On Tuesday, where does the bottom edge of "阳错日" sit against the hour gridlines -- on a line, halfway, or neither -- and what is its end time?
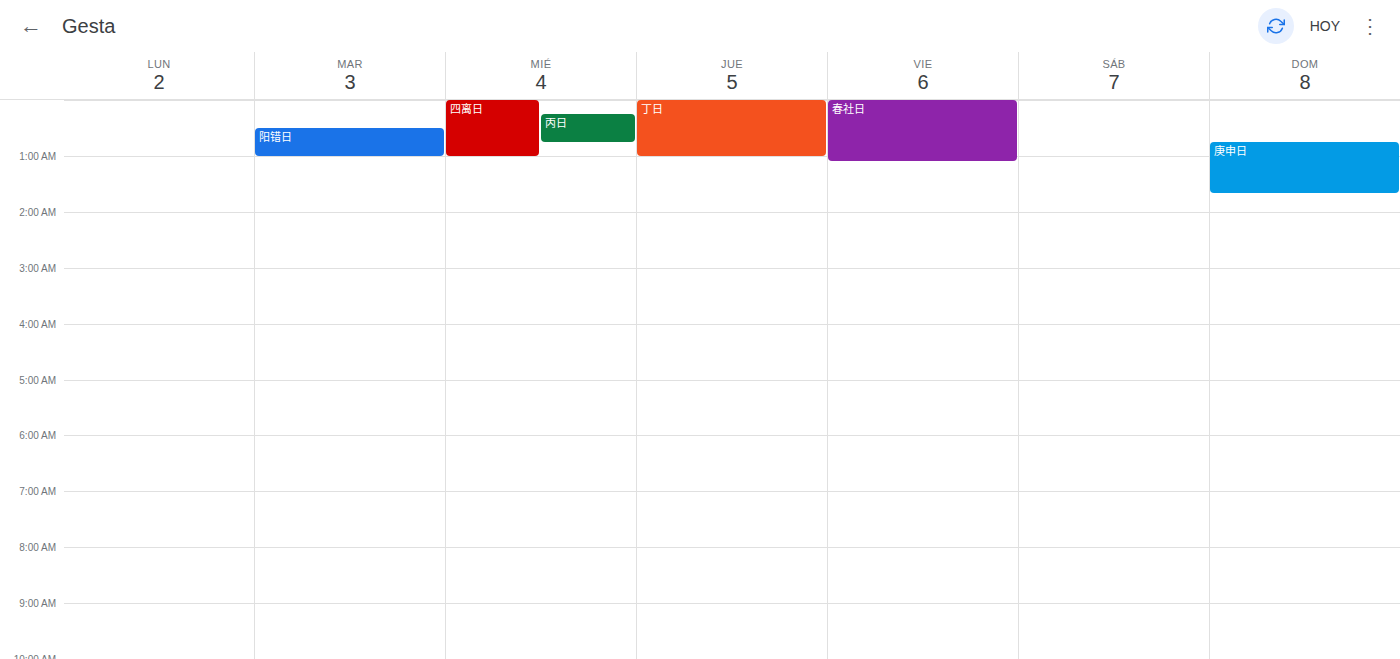
01:00 -- exactly on the 01:00 line.